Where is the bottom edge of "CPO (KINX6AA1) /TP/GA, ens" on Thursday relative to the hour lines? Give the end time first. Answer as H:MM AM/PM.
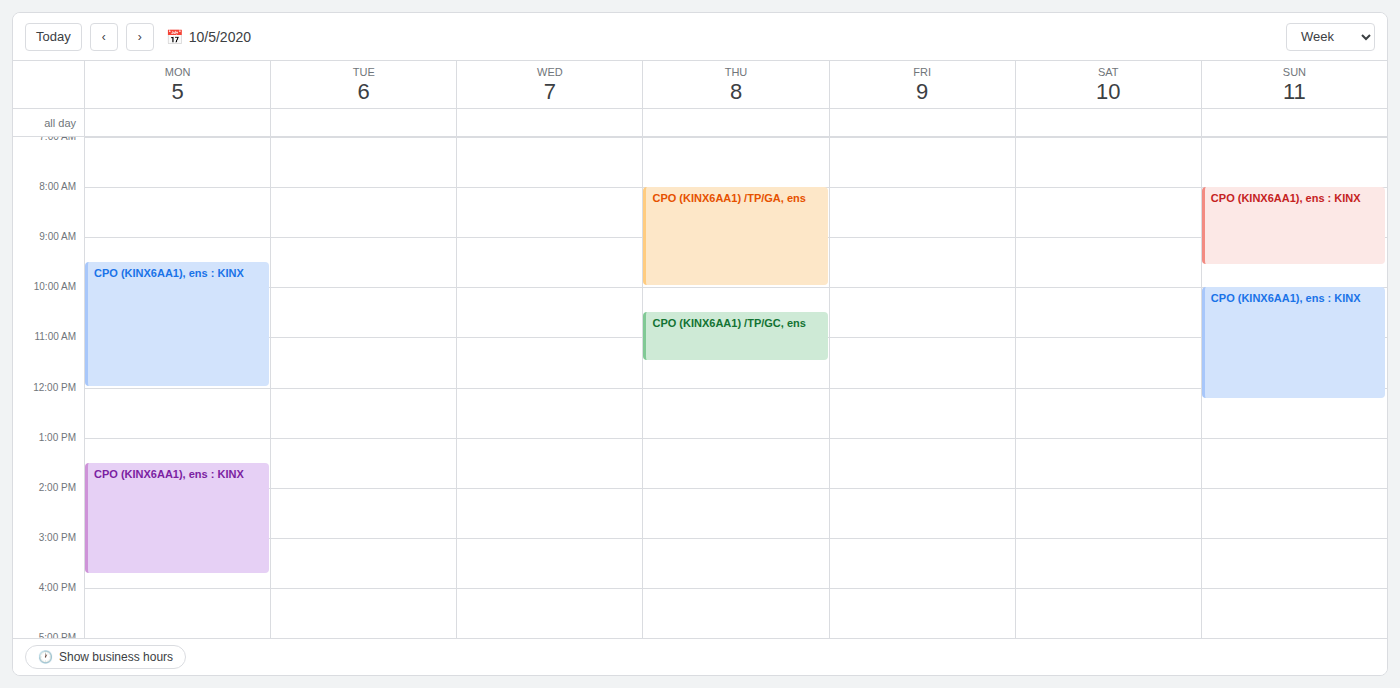
10:00 AM -- exactly on the 10 AM line.